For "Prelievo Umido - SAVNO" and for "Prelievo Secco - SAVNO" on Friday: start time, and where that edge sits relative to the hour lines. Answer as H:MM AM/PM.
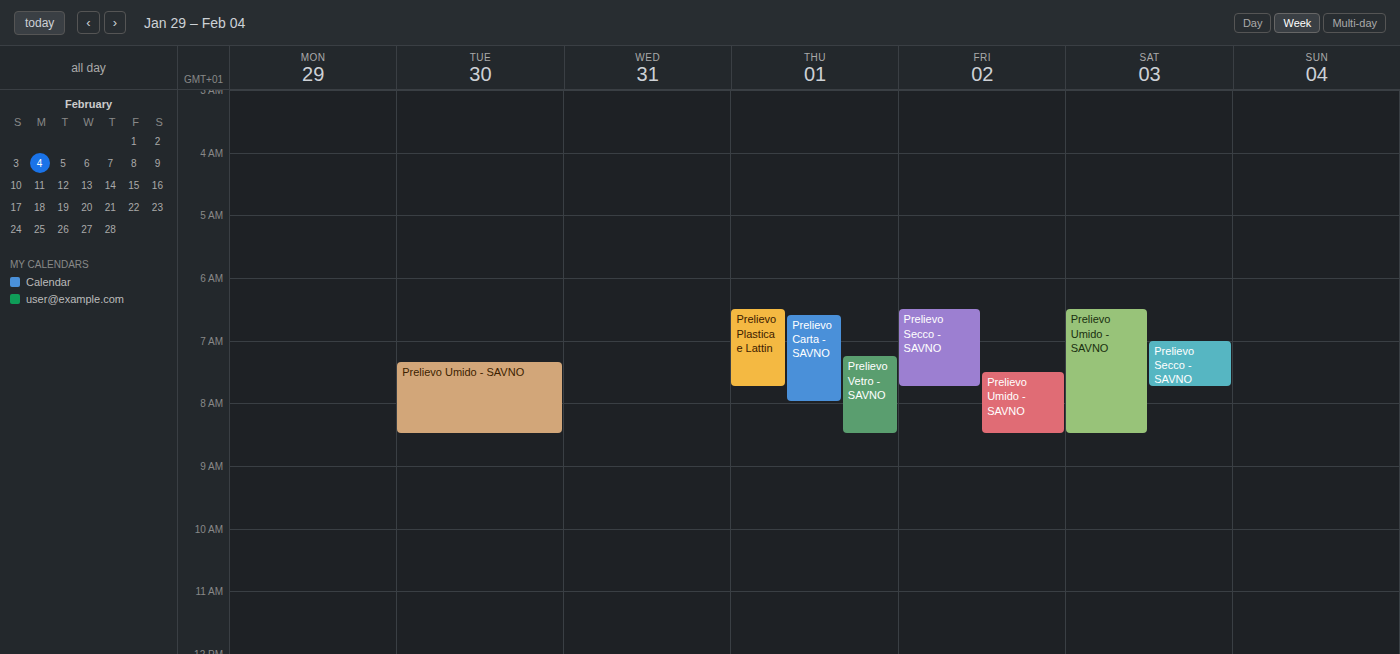
"Prelievo Umido - SAVNO": 7:30 AM, halfway between the 7 AM and 8 AM lines. "Prelievo Secco - SAVNO": 6:30 AM, halfway between the 6 AM and 7 AM lines.